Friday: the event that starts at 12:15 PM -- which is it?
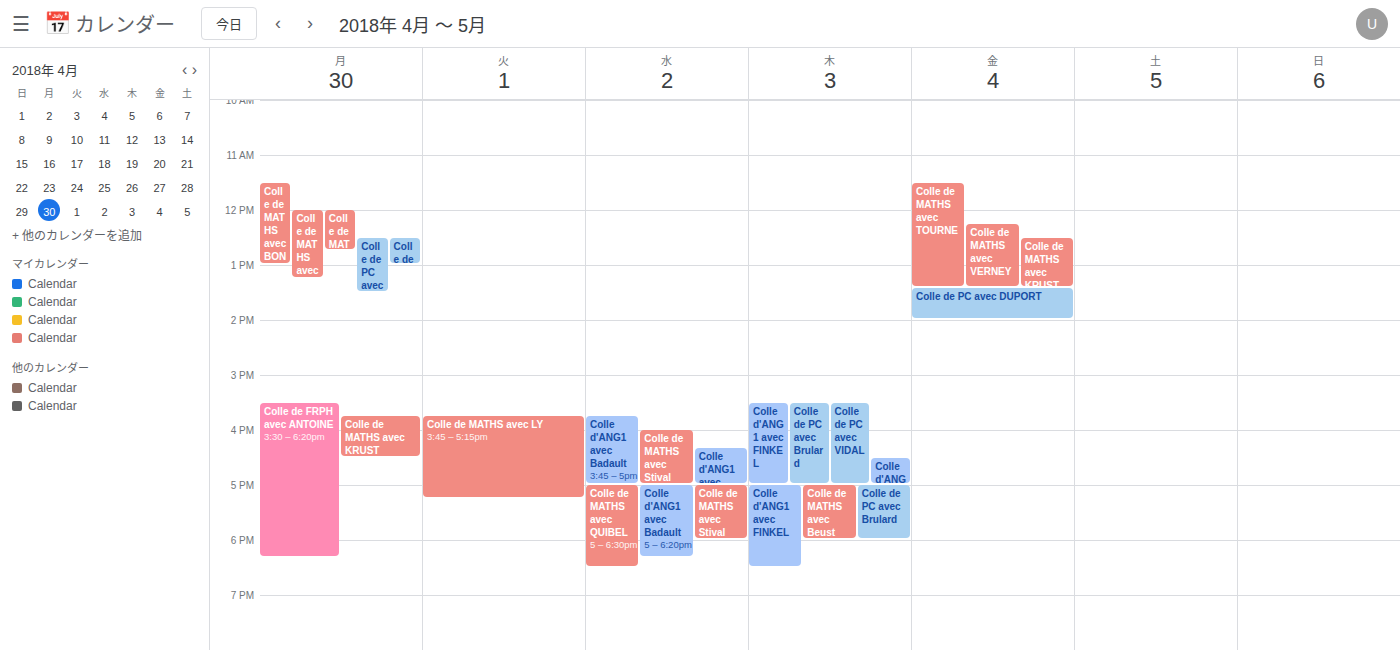
"Colle de MATHS avec VERNEY"